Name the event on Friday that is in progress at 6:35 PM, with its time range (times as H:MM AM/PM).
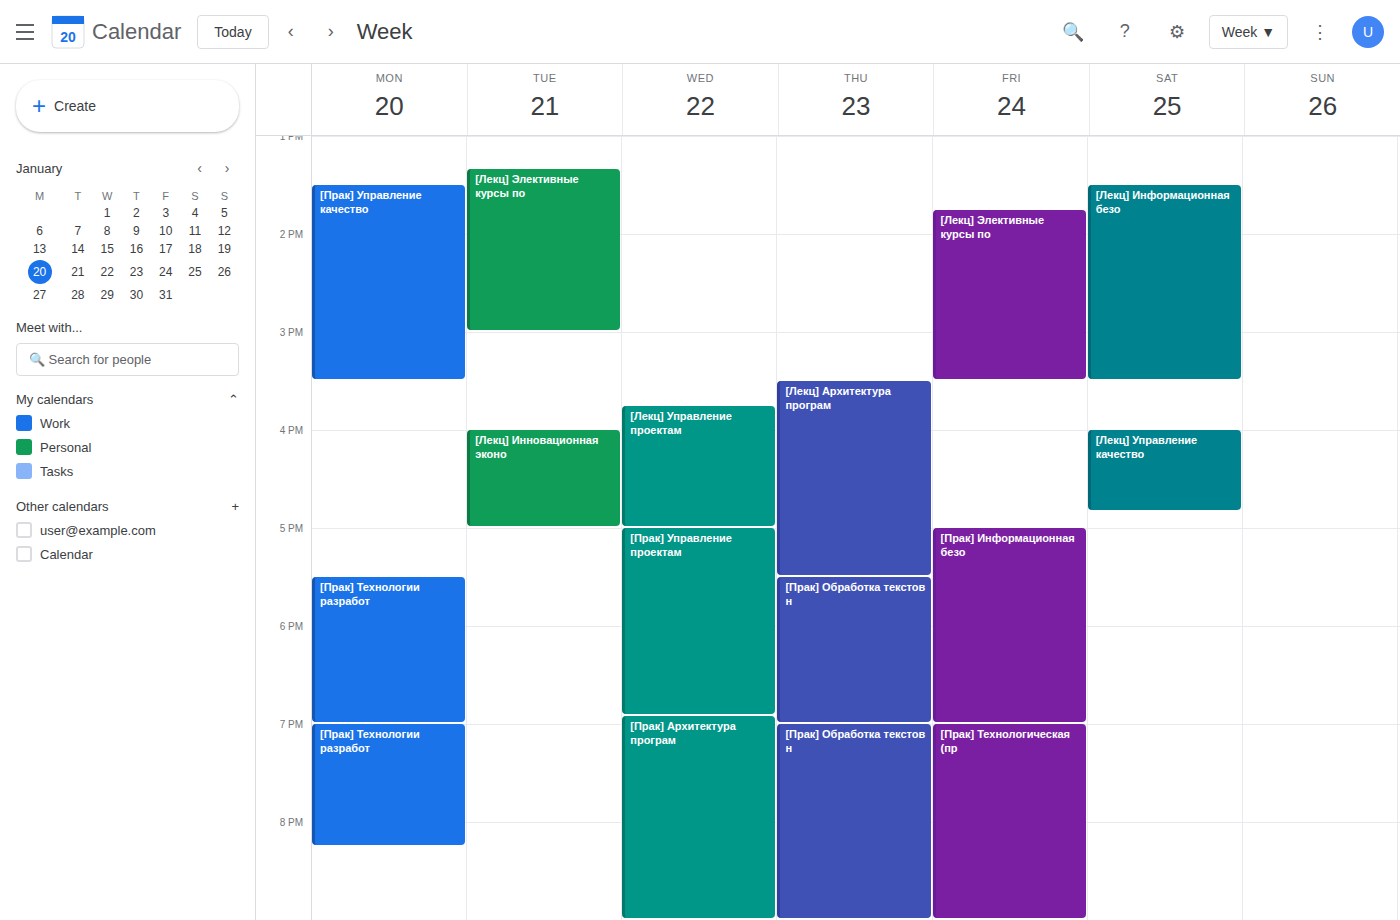
"[Прак] Информационная безо", 5:00 PM to 7:00 PM